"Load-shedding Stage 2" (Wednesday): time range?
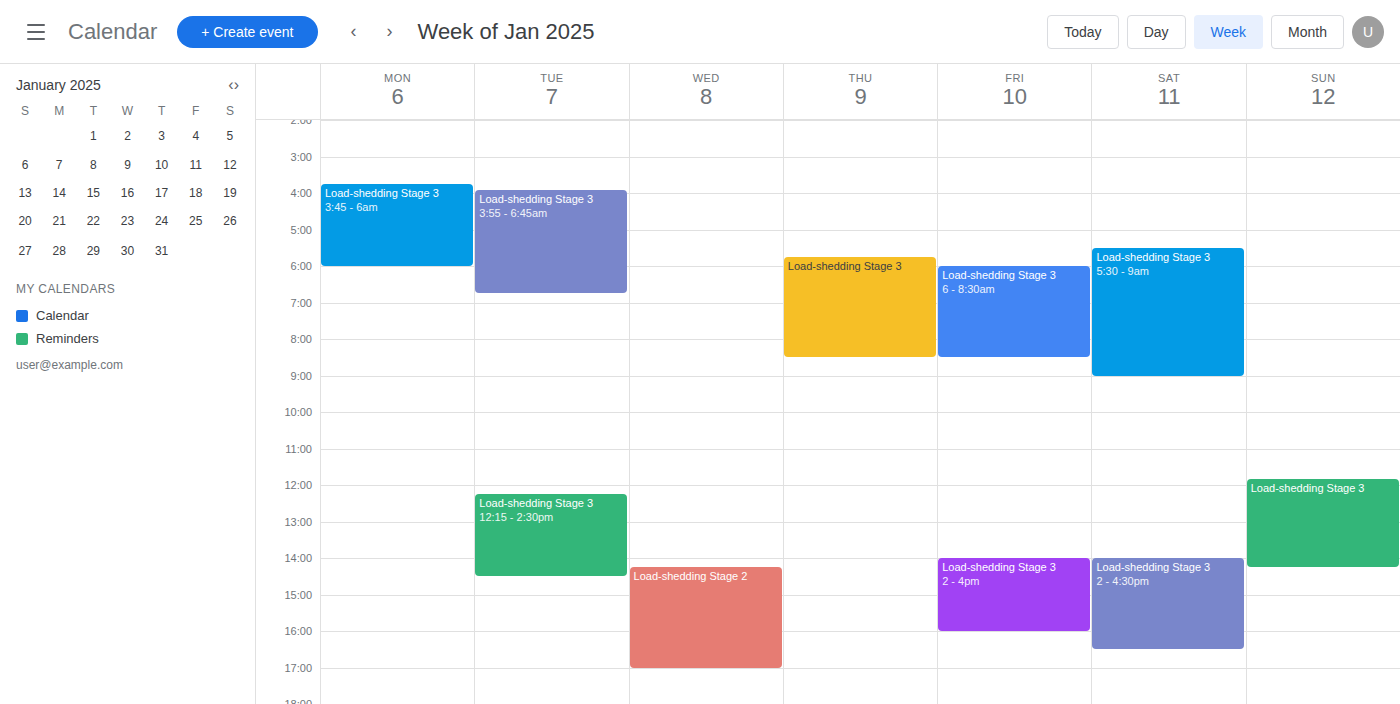
14:15 to 17:00